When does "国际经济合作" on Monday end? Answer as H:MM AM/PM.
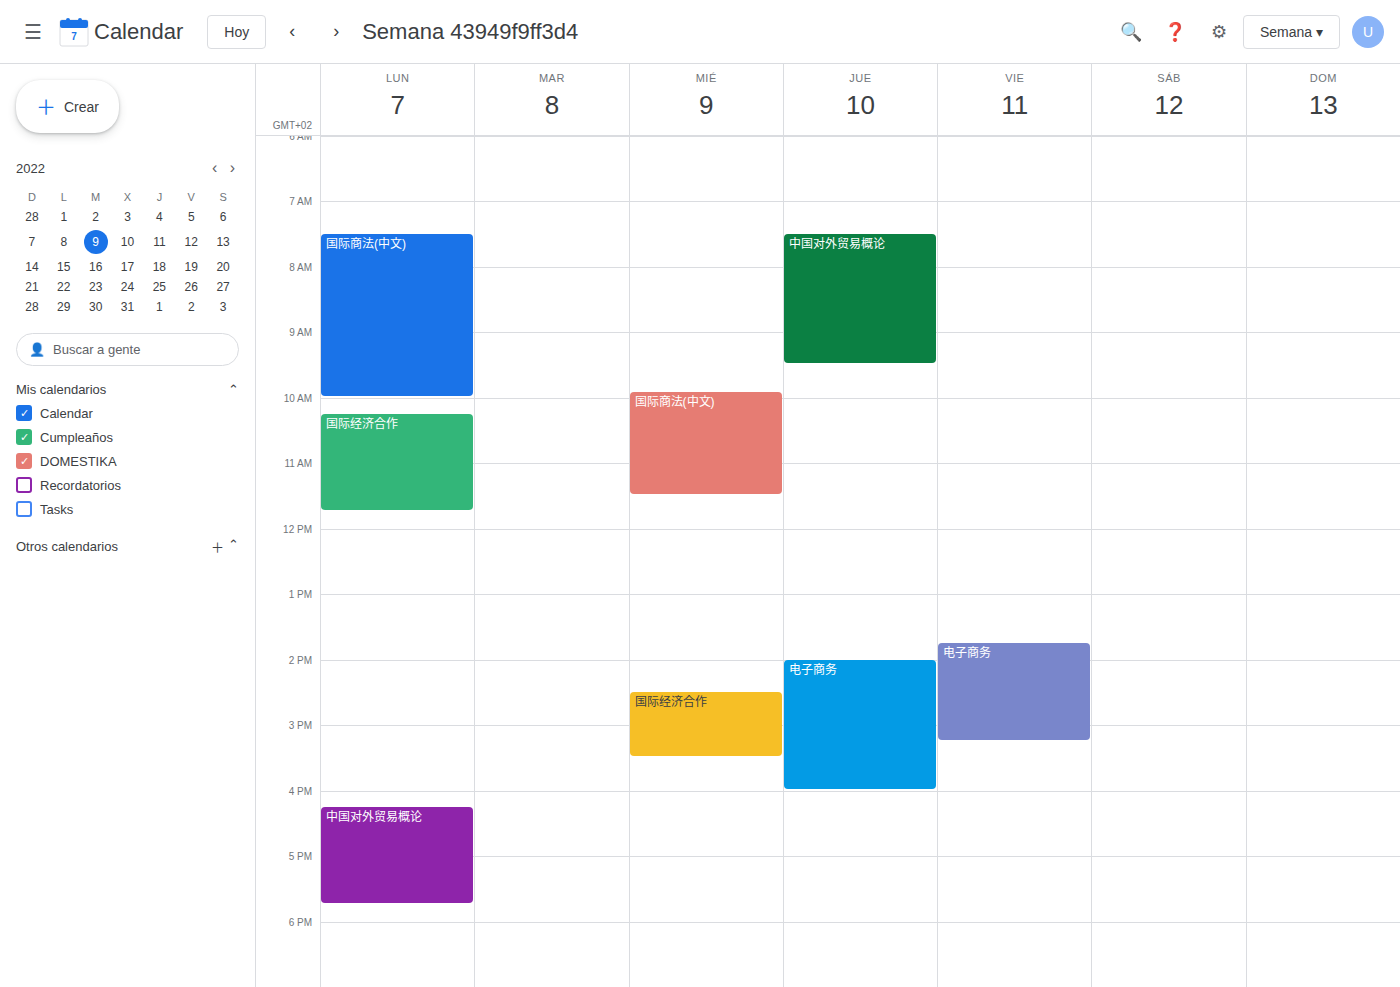
11:45 AM